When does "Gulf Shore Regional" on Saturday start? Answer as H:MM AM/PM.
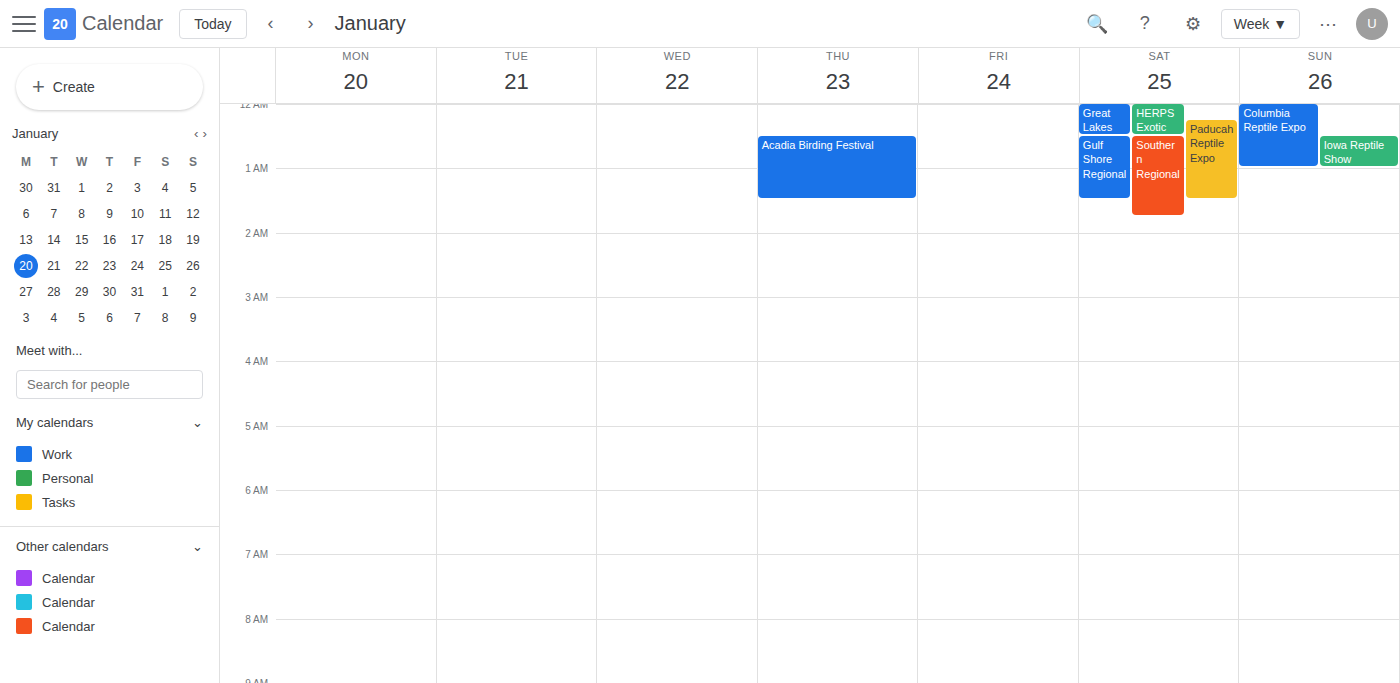
12:30 AM